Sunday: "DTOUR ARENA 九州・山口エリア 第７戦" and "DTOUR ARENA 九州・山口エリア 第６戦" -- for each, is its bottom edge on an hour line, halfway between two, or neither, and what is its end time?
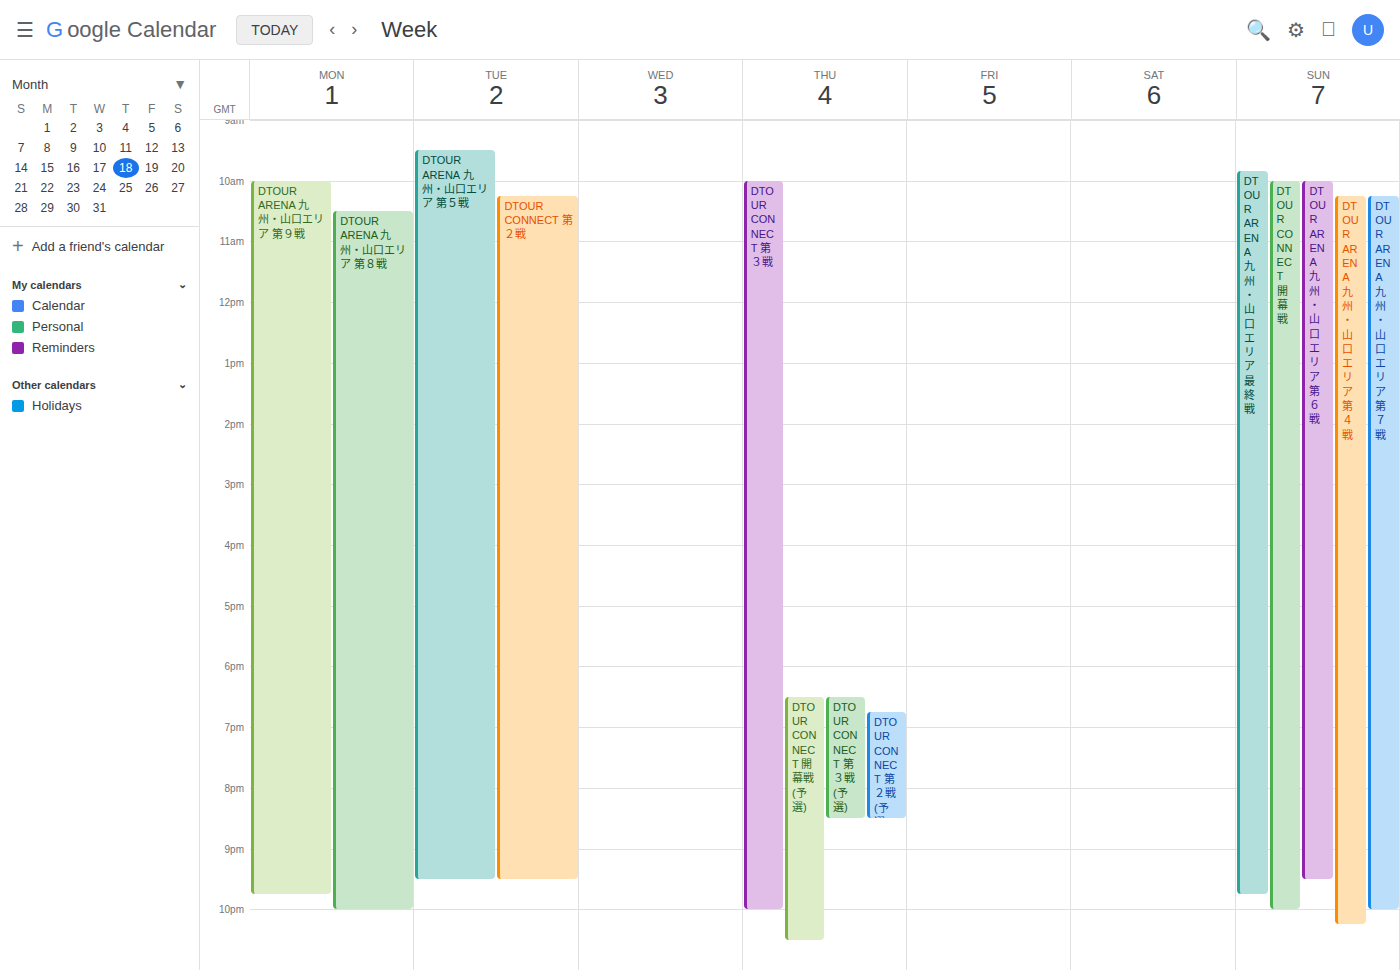
"DTOUR ARENA 九州・山口エリア 第７戦": 10:00 PM, exactly on the 10 PM line. "DTOUR ARENA 九州・山口エリア 第６戦": 9:30 PM, halfway between the 9 PM and 10 PM lines.